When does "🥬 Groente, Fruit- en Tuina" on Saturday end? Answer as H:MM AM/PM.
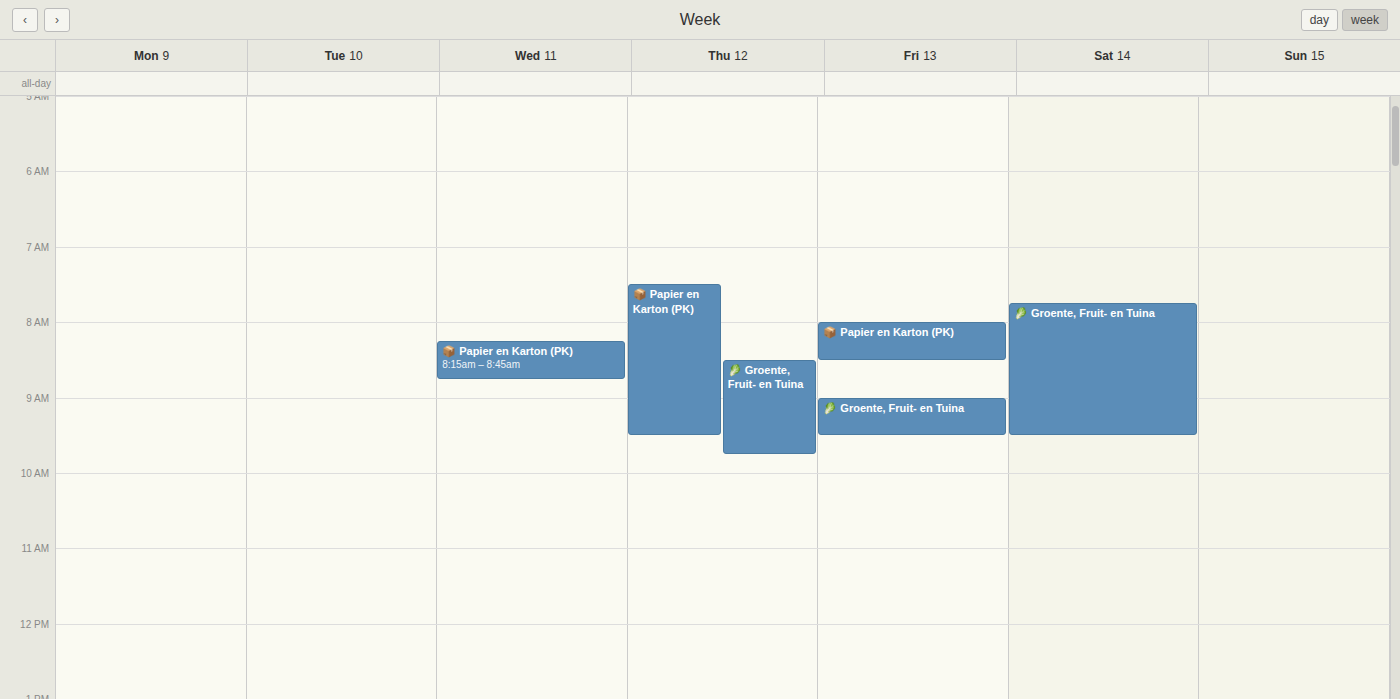
9:30 AM